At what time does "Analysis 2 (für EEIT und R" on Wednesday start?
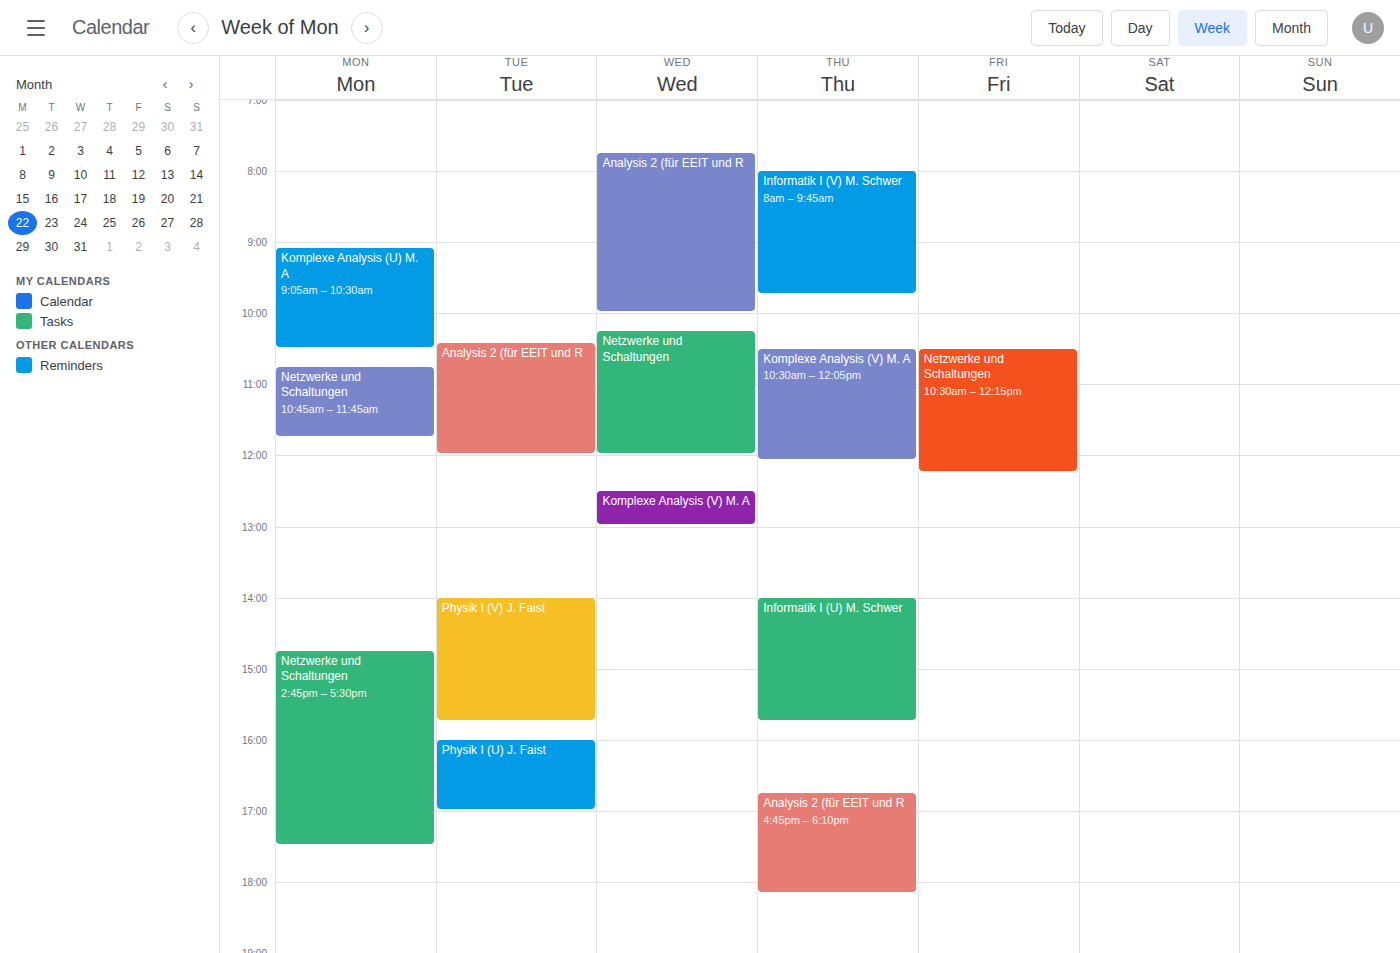
7:45 AM